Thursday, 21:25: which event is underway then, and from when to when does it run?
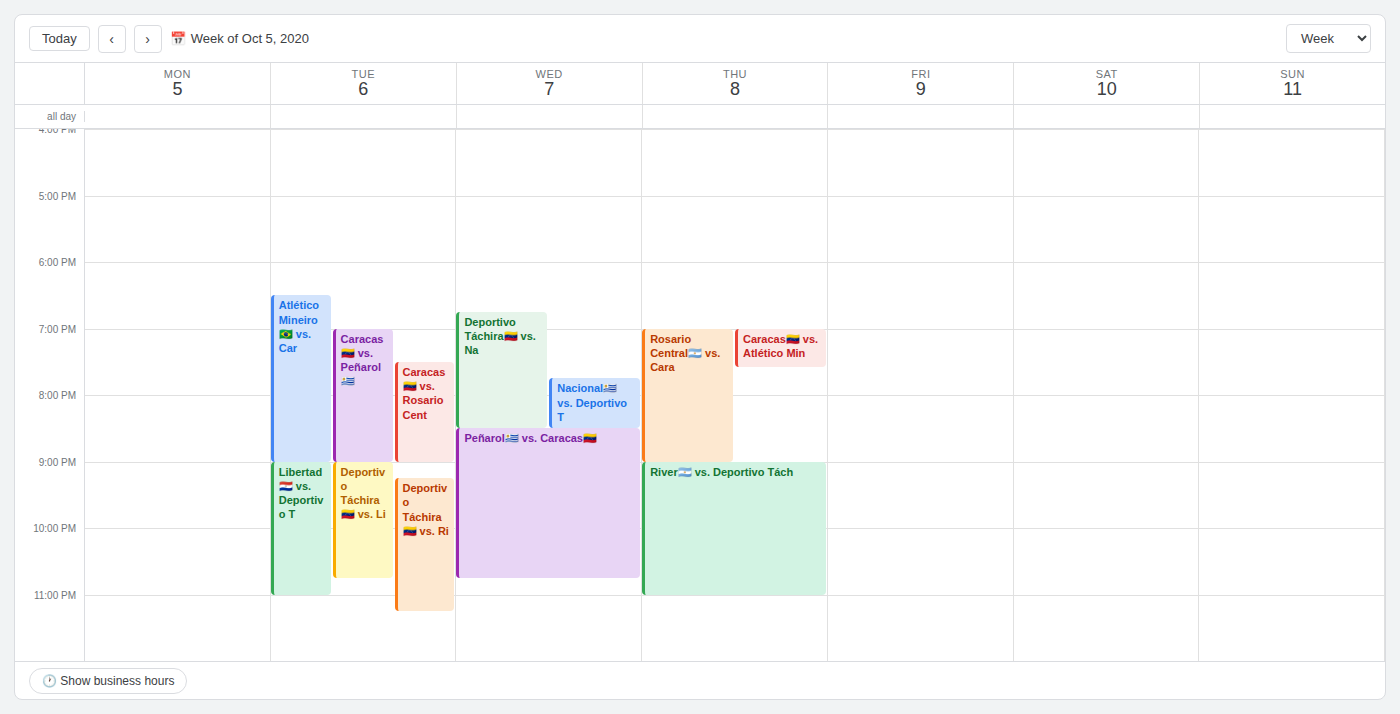
"River🇦🇷 vs. Deportivo Tách", 21:00 to 23:00